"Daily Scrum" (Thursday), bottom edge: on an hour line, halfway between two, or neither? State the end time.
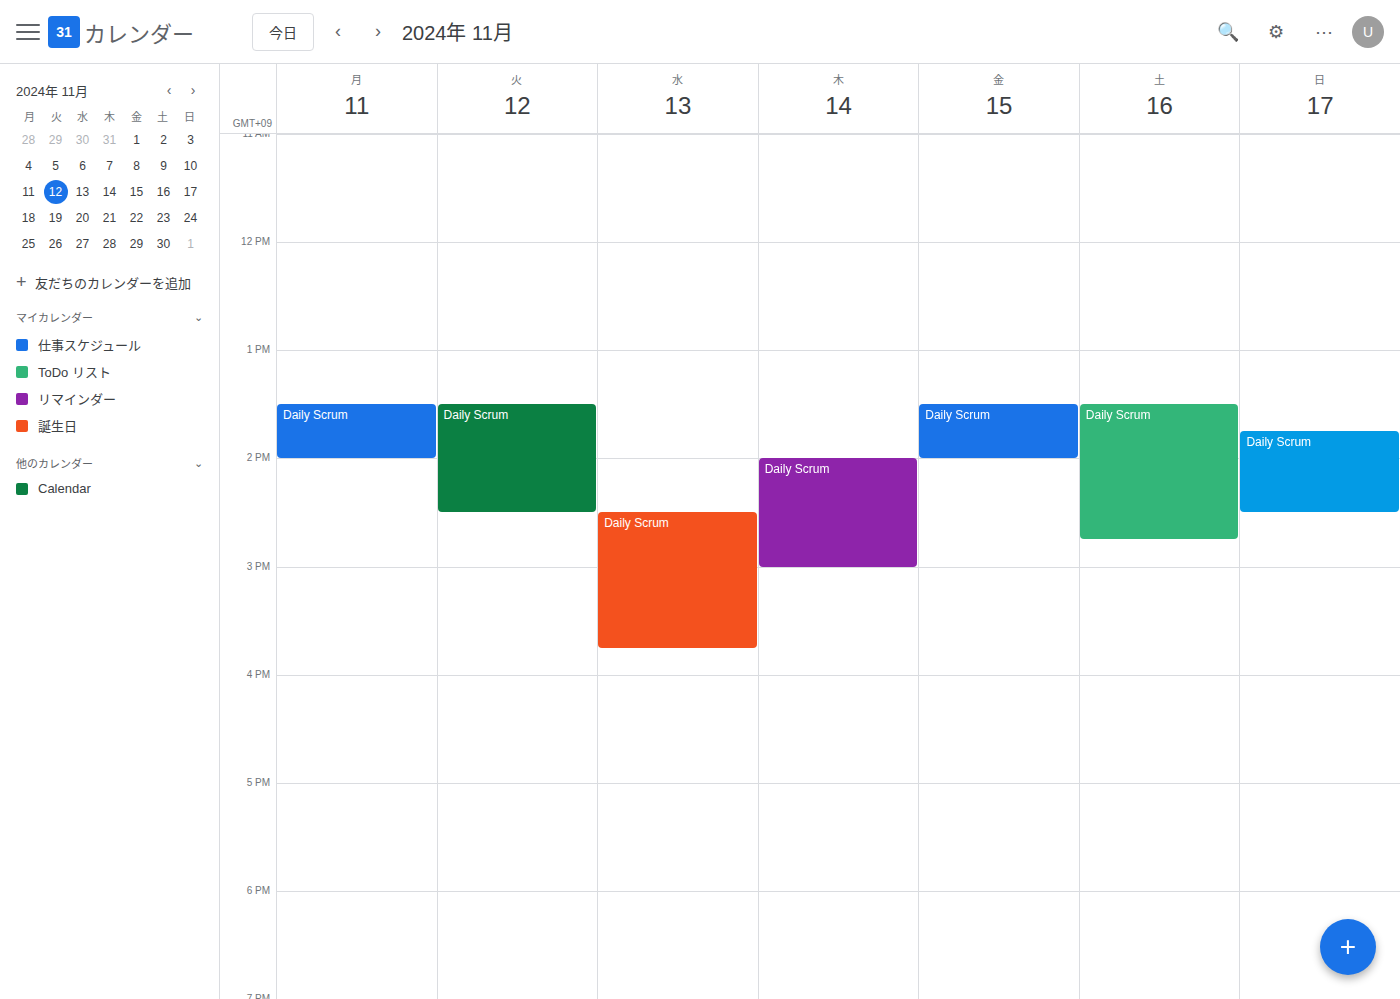
3:00 PM -- exactly on the 3 PM line.